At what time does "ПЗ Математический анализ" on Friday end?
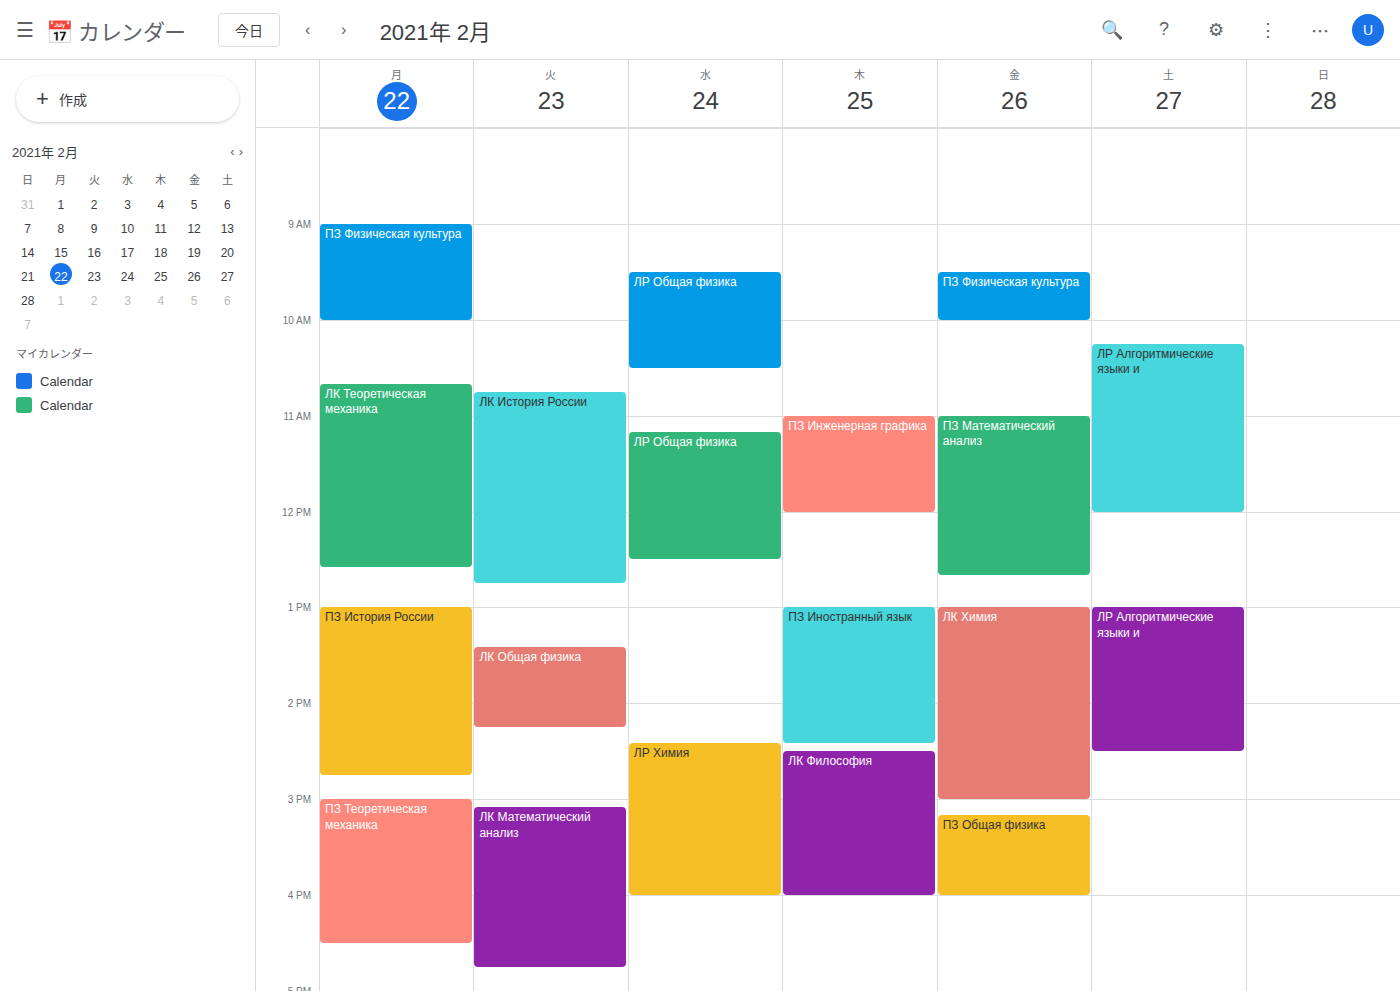
12:40